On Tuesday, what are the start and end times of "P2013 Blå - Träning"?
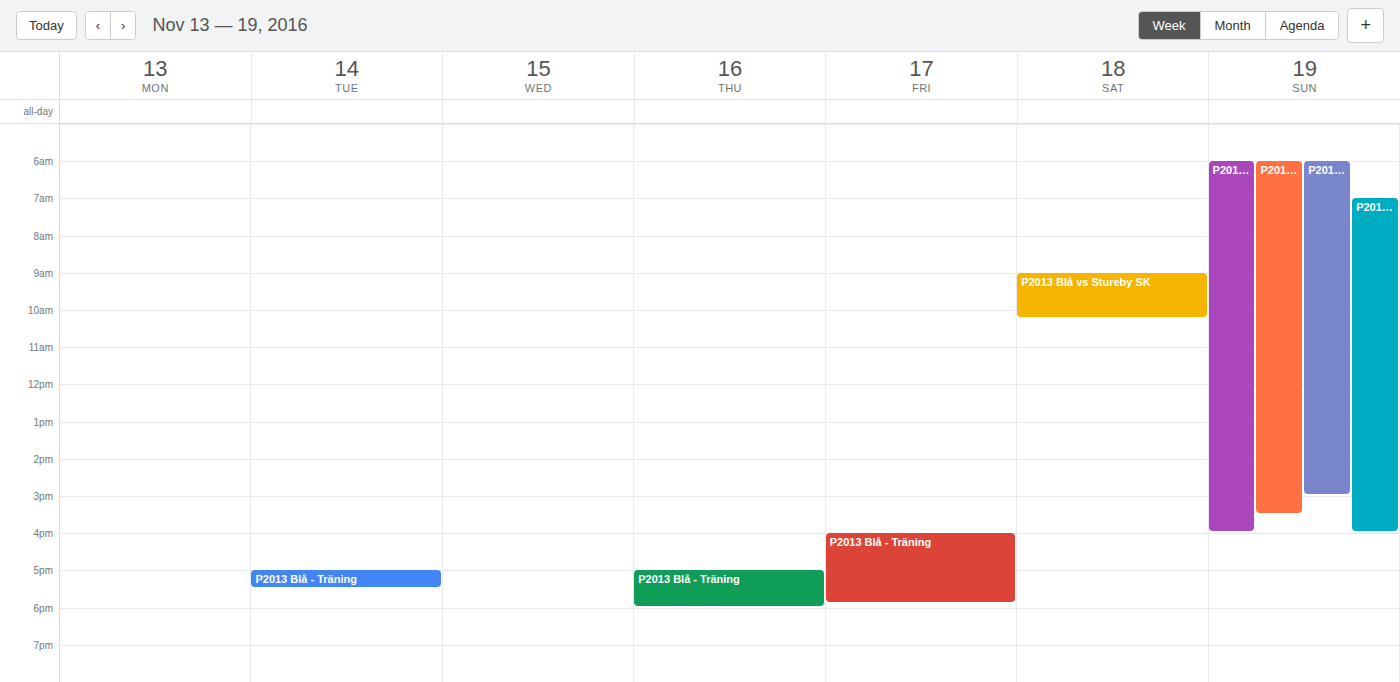
5:00 PM to 5:30 PM